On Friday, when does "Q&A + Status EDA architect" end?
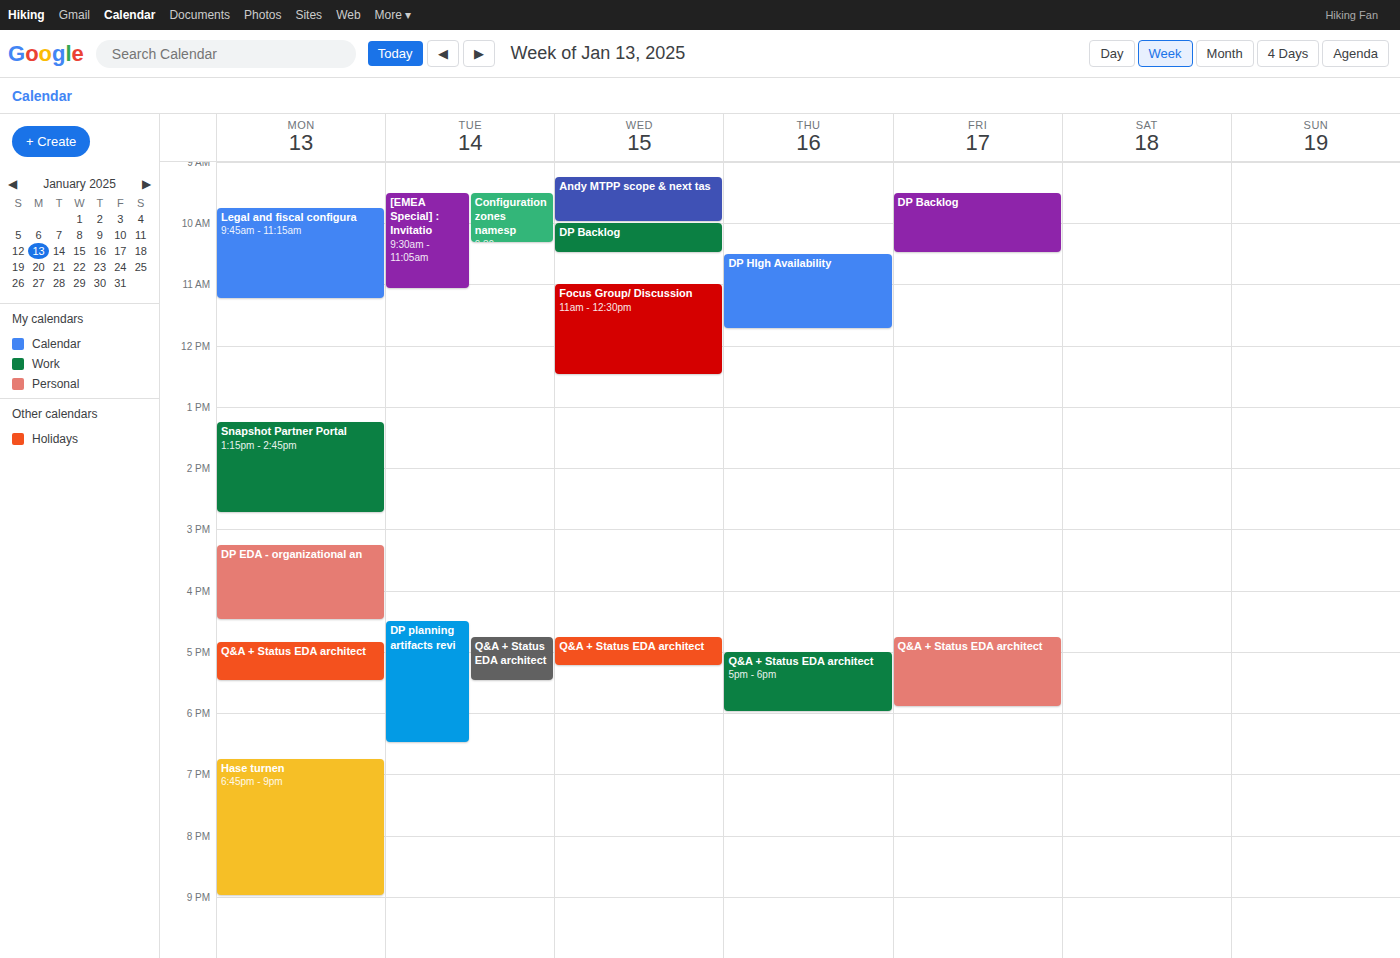
5:55 PM